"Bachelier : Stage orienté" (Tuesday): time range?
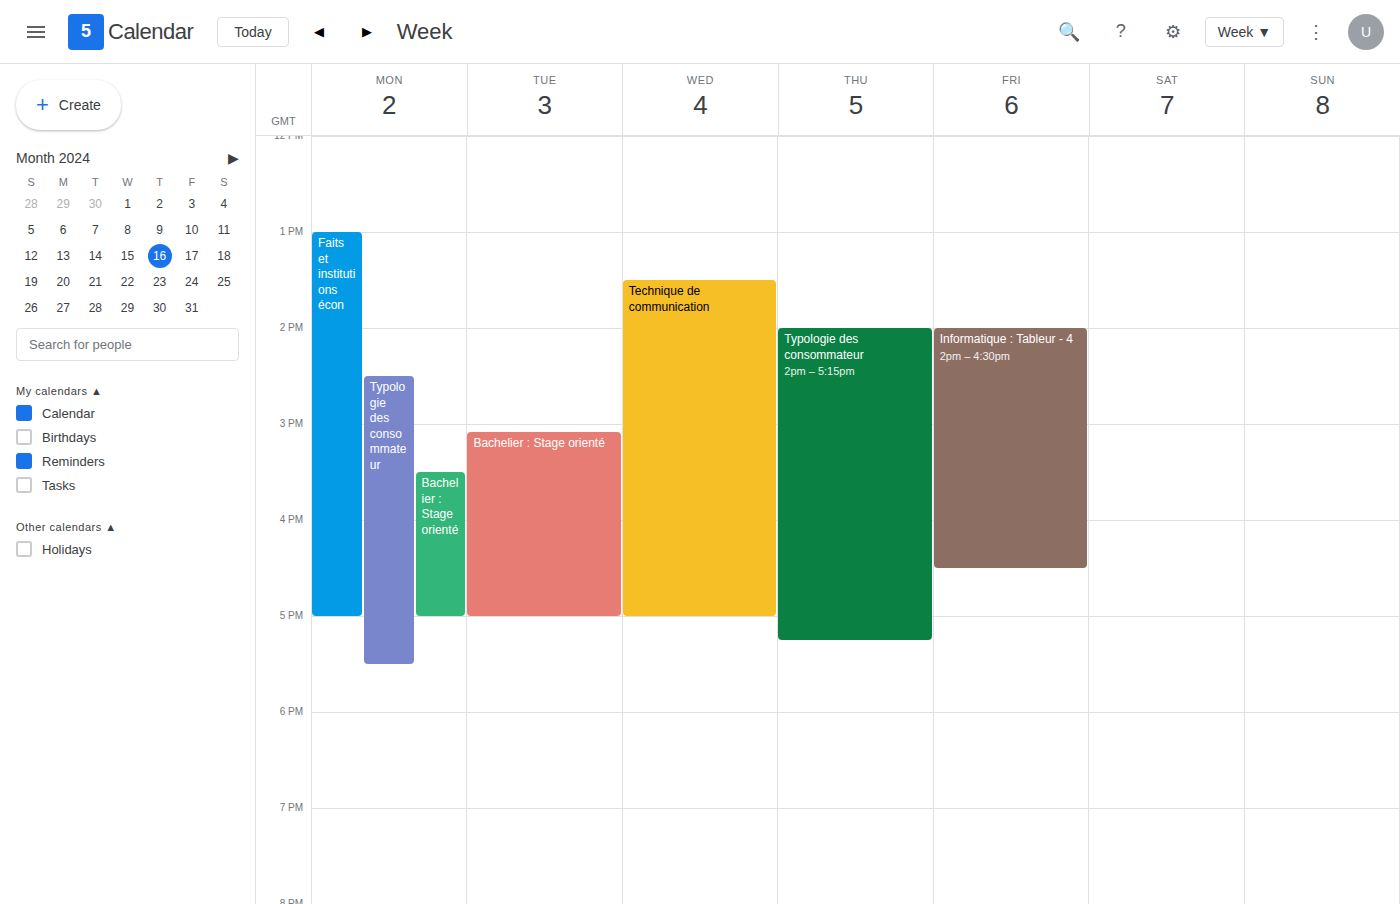
3:05 PM to 5:00 PM